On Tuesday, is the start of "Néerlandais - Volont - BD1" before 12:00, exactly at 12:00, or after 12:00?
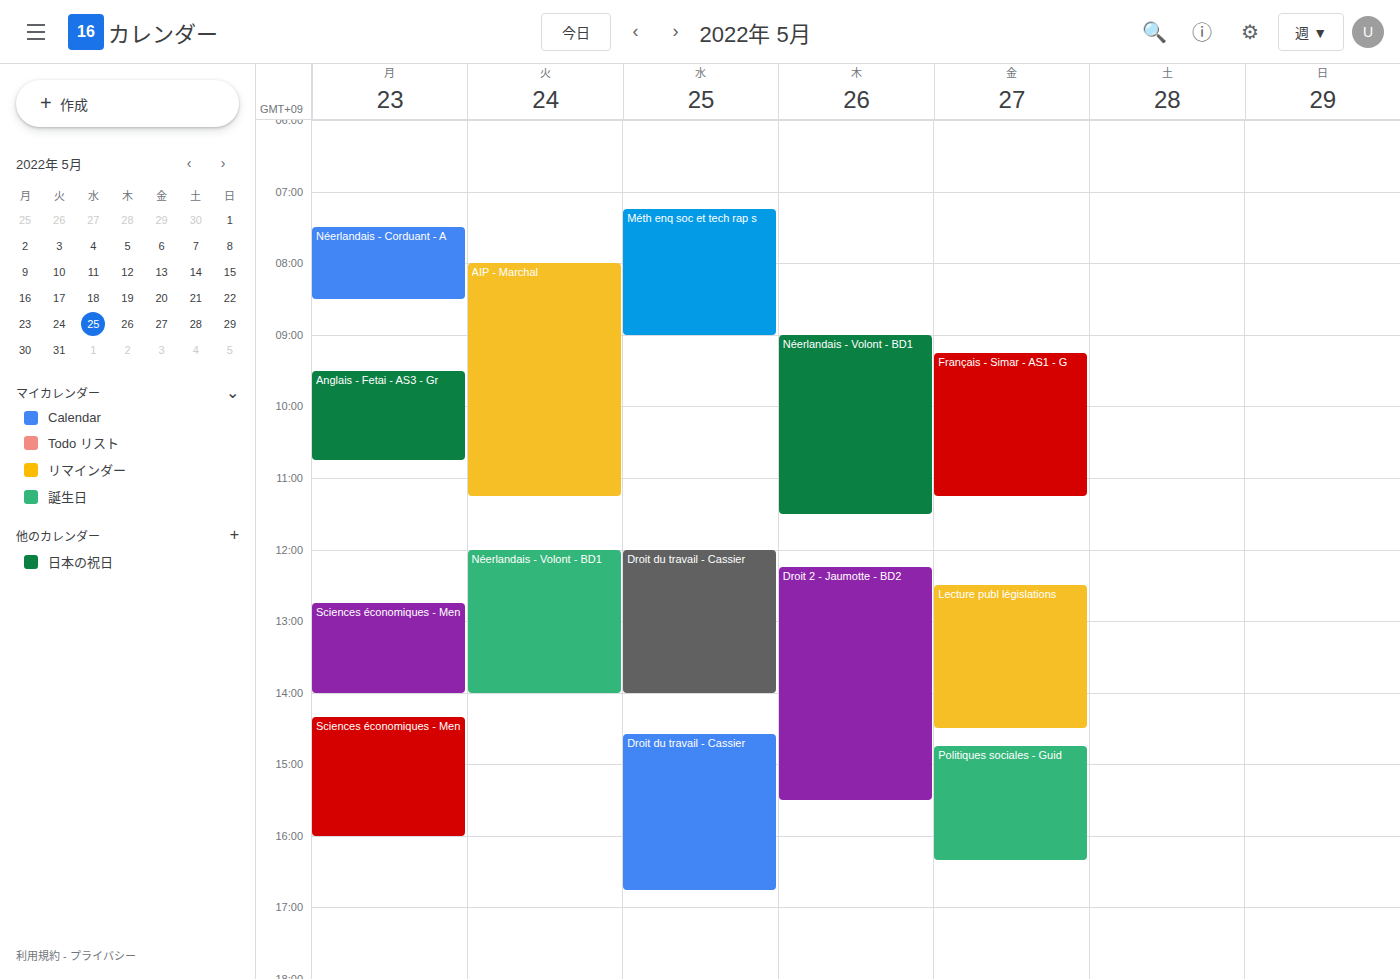
12:00 -- exactly at 12:00, on the 12:00 line.